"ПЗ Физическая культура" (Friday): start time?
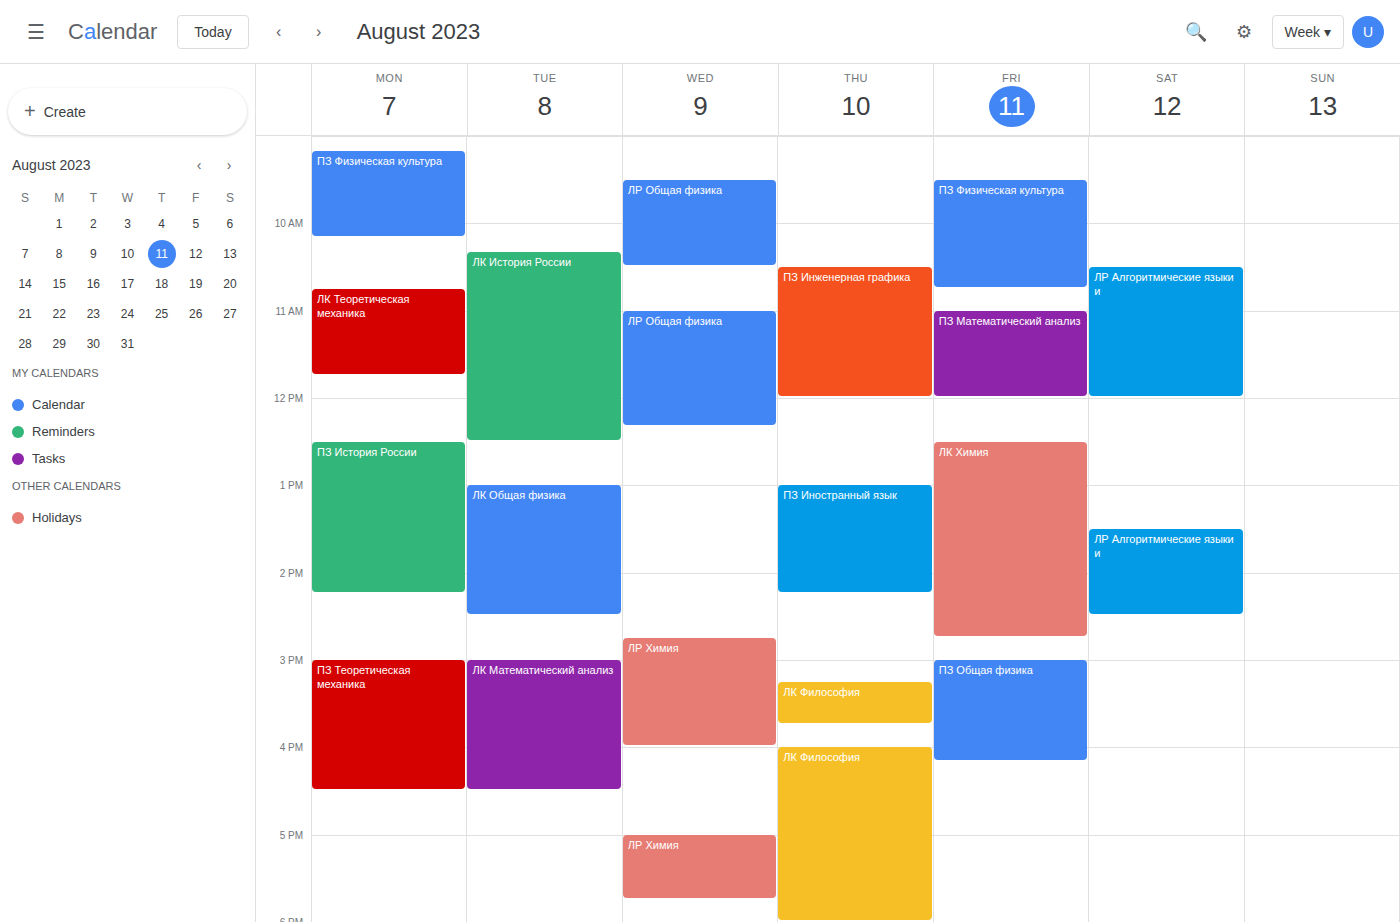
9:30 AM